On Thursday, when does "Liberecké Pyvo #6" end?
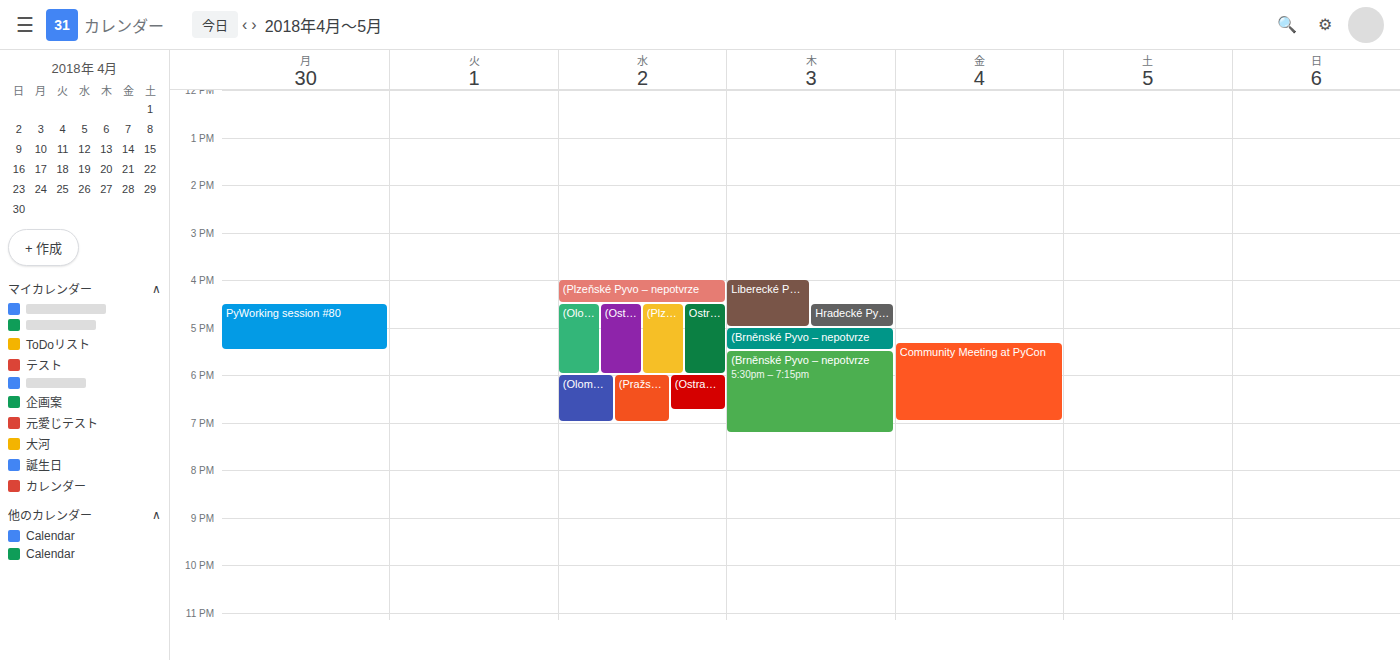
5:00 PM